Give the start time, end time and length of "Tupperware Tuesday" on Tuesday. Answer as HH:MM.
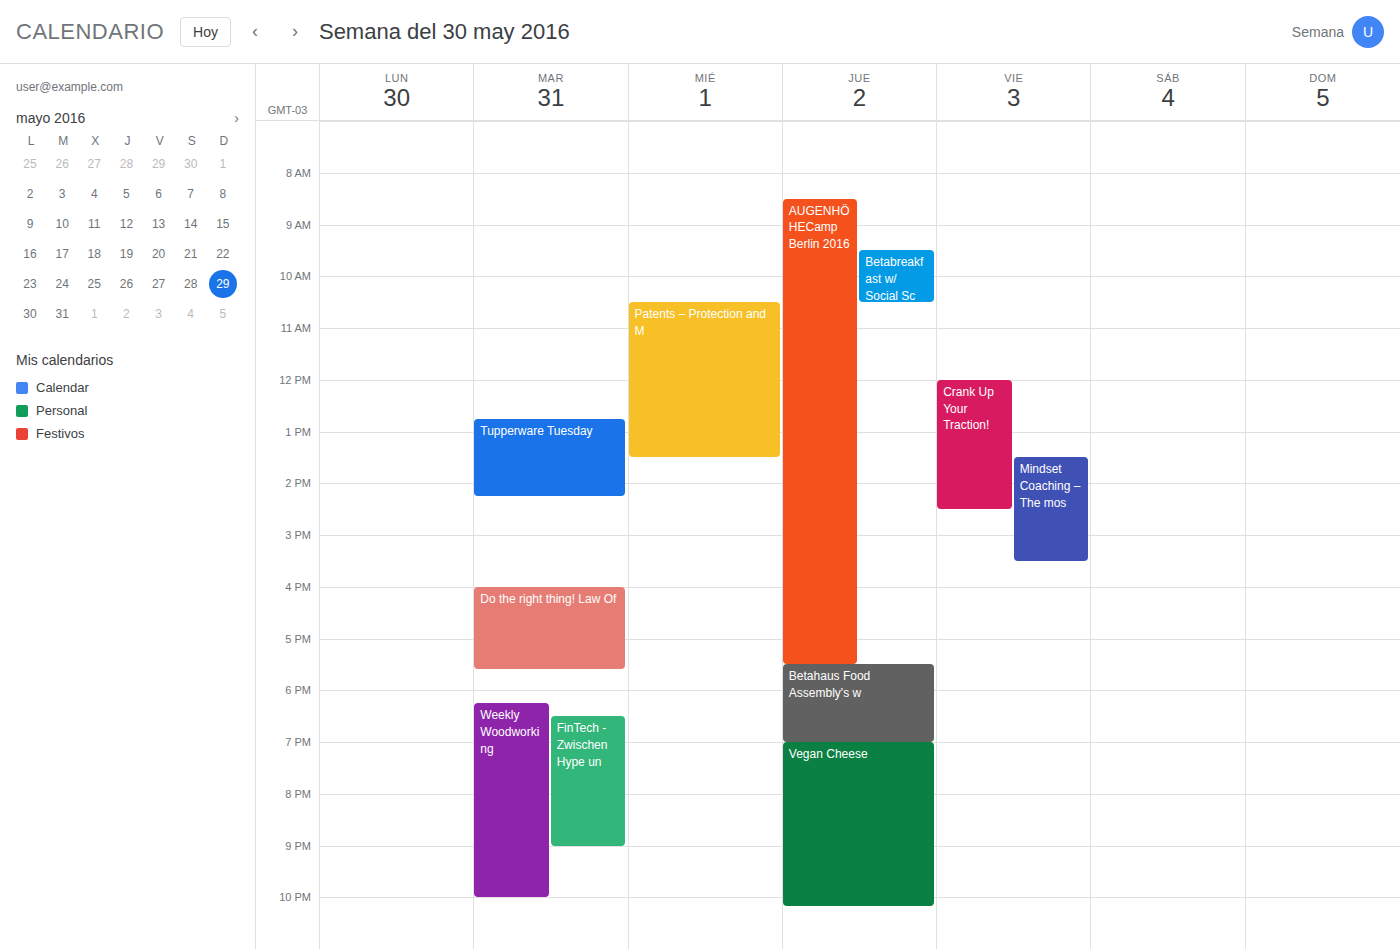
12:45 to 14:15, 1 hour 30 minutes